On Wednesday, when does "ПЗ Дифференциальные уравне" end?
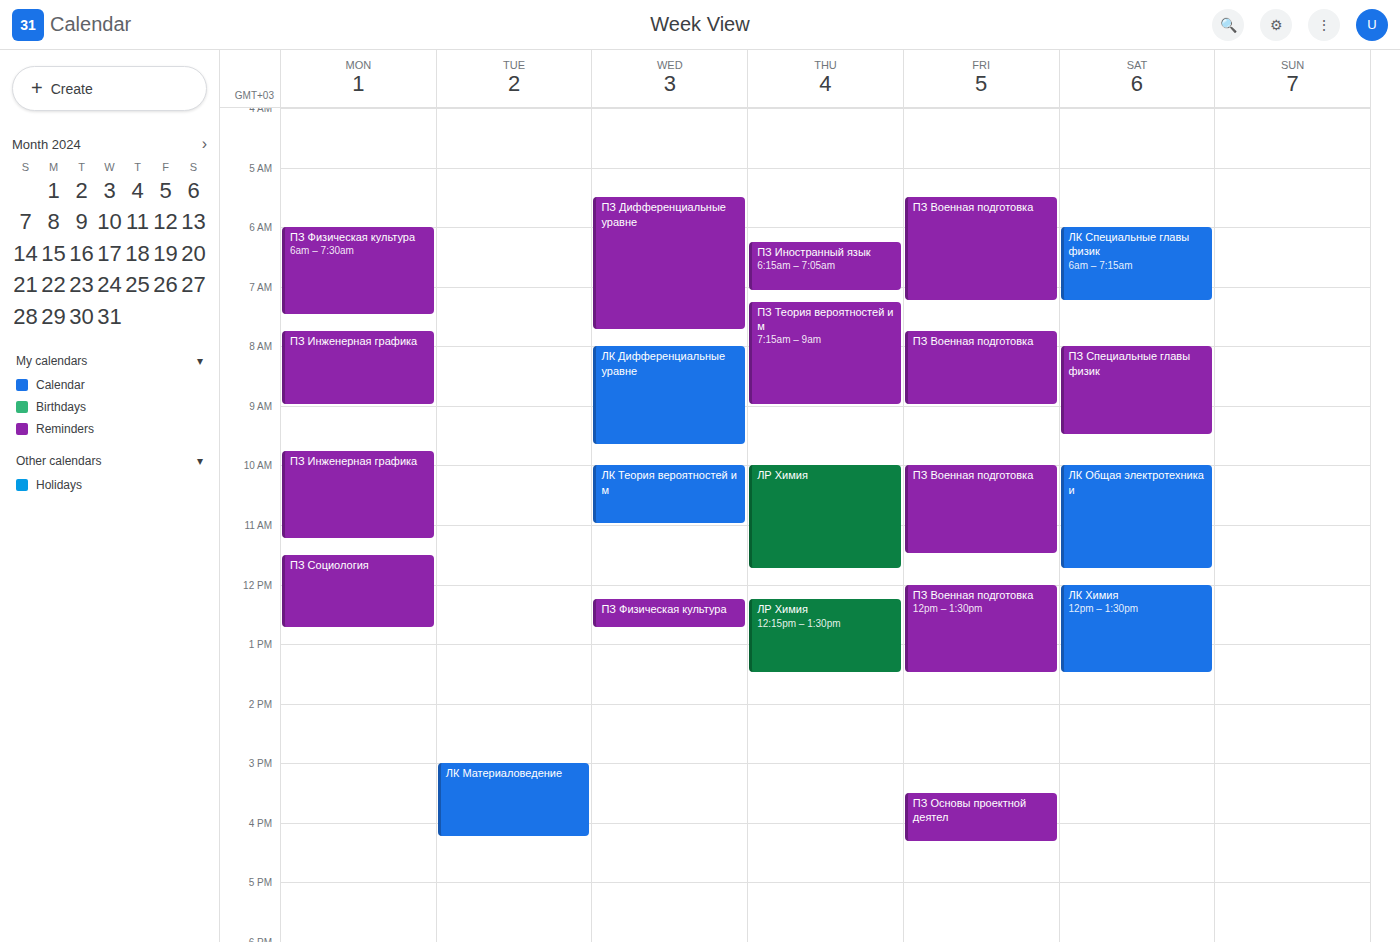
7:45 AM